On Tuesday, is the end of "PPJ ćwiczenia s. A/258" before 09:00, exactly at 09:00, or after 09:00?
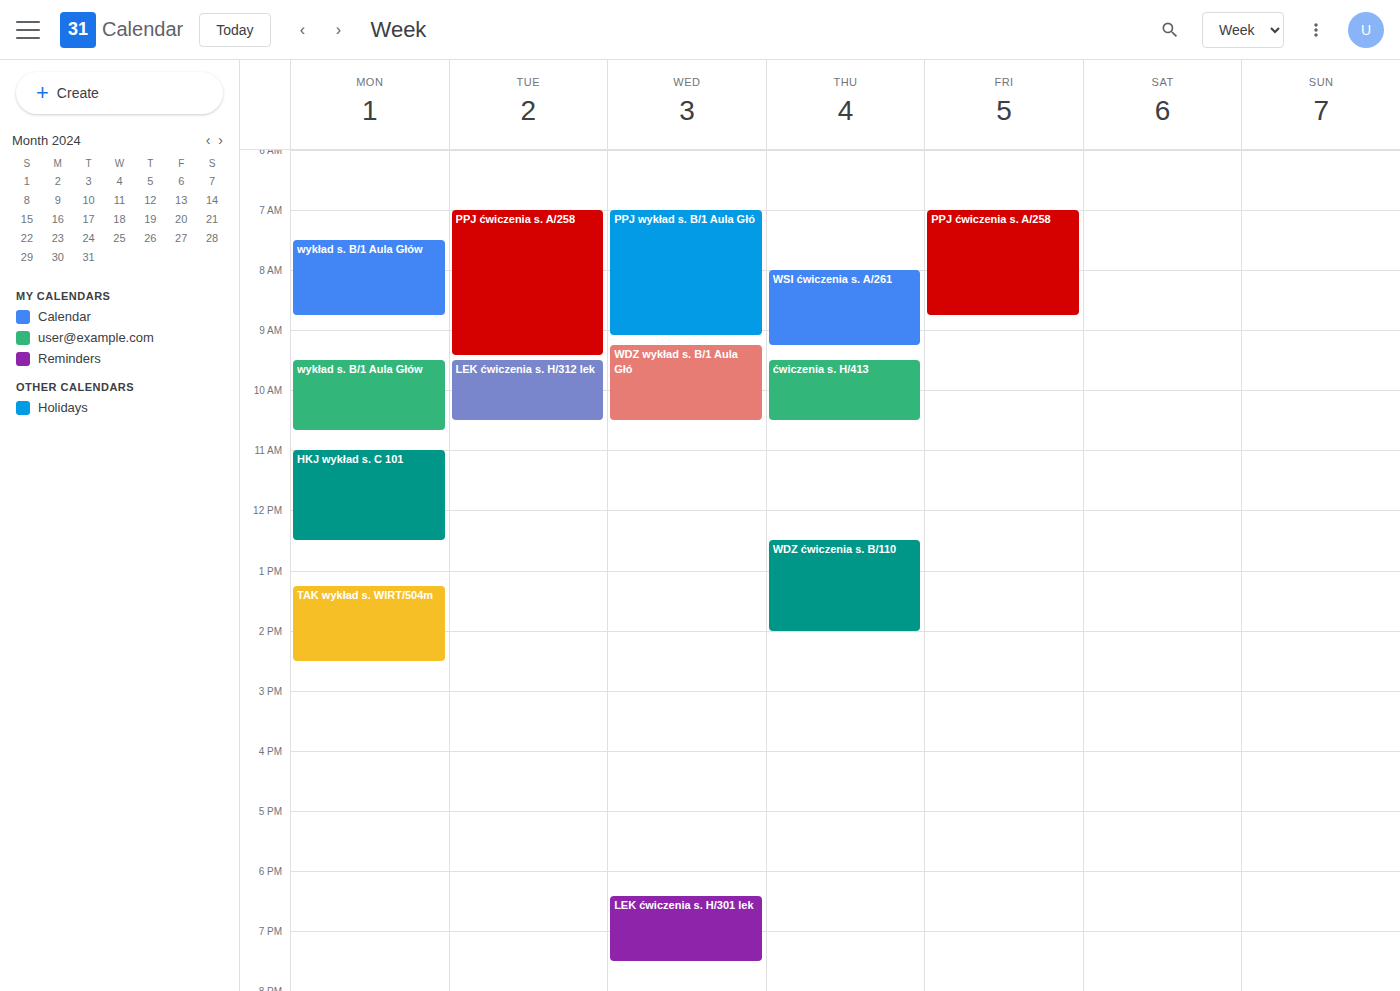
09:25 -- after 09:00, 25 minutes below the 09:00 line.